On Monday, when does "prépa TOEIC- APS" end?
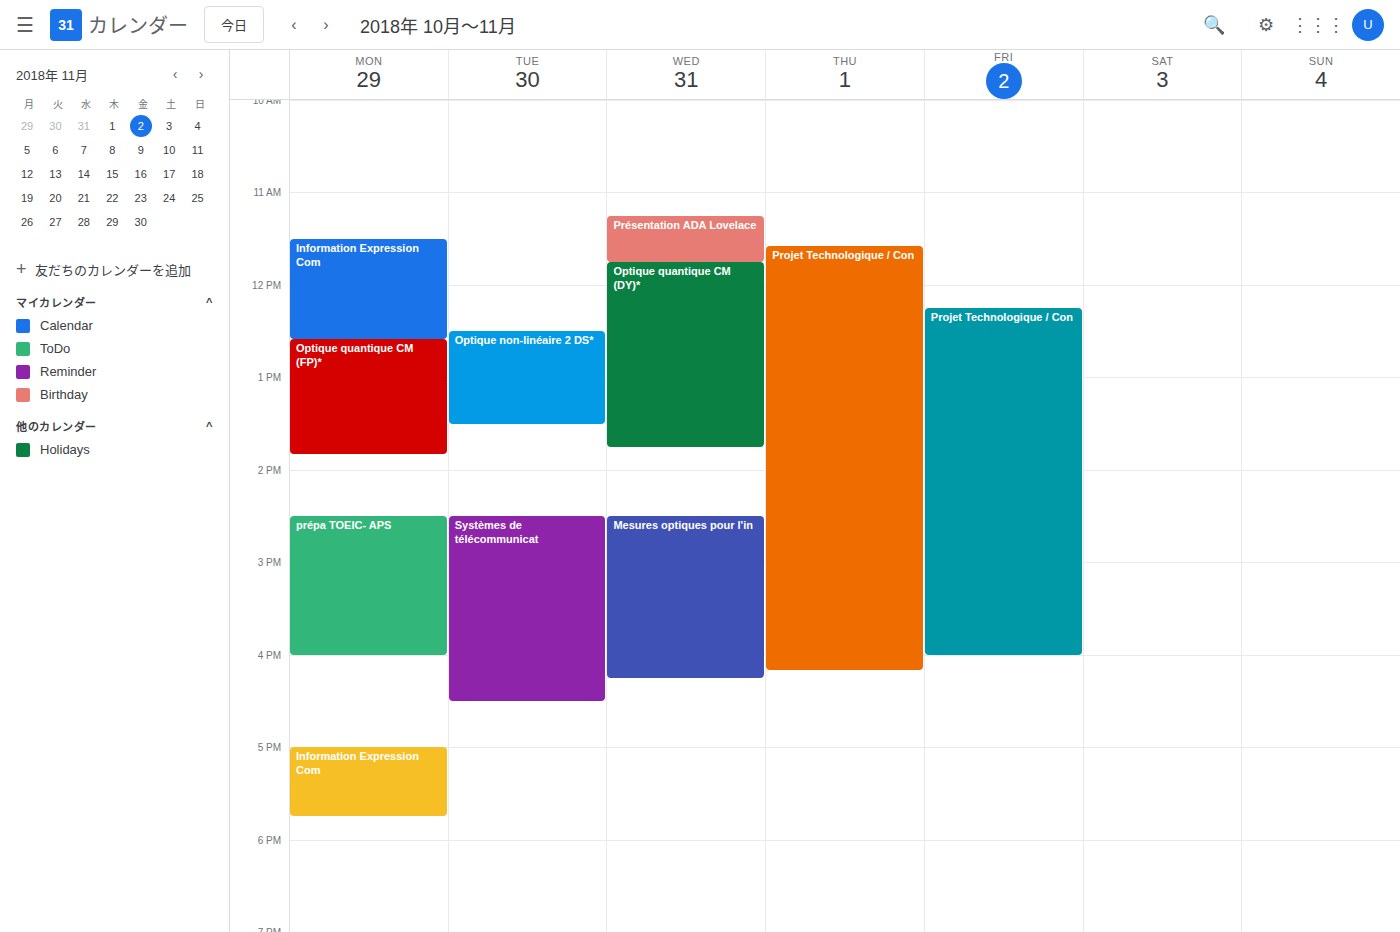
4:00 PM